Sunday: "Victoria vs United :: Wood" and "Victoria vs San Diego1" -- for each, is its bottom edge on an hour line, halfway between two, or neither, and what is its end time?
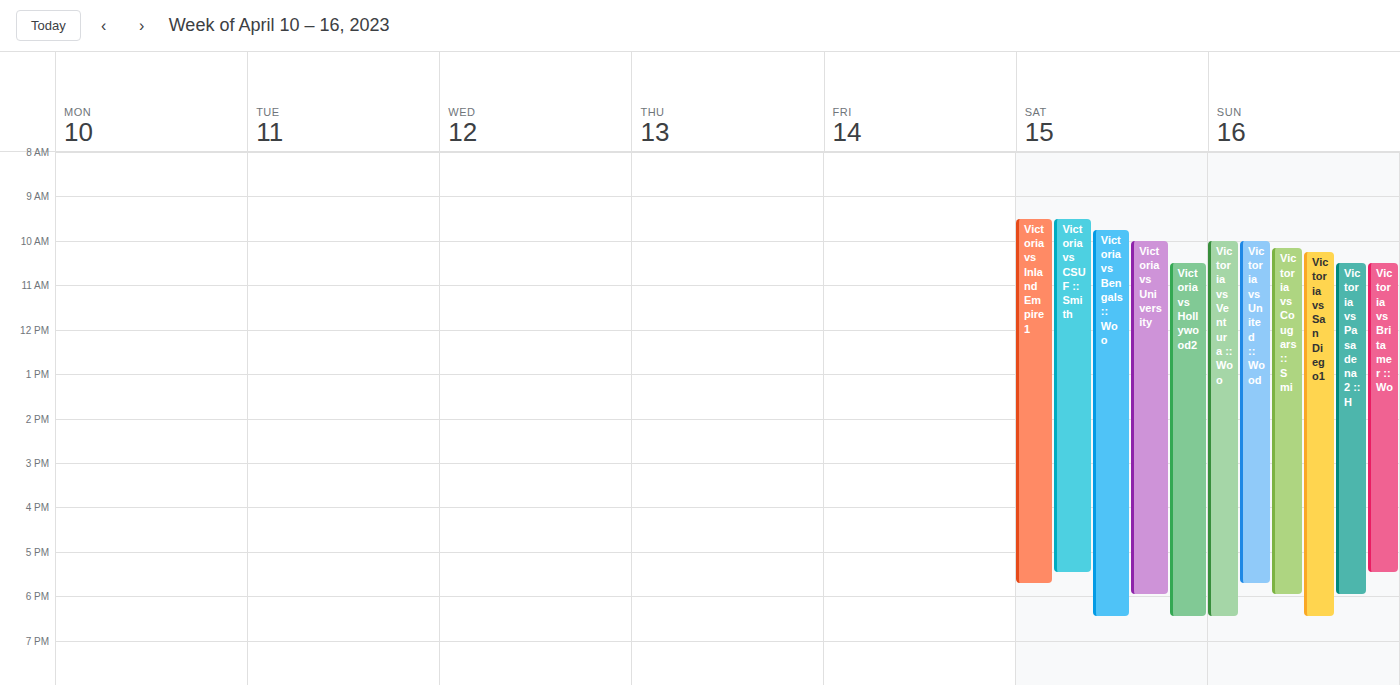
"Victoria vs United :: Wood": 5:45 PM, neither: three quarters of the way from the 5 PM line to the 6 PM line. "Victoria vs San Diego1": 6:30 PM, halfway between the 6 PM and 7 PM lines.